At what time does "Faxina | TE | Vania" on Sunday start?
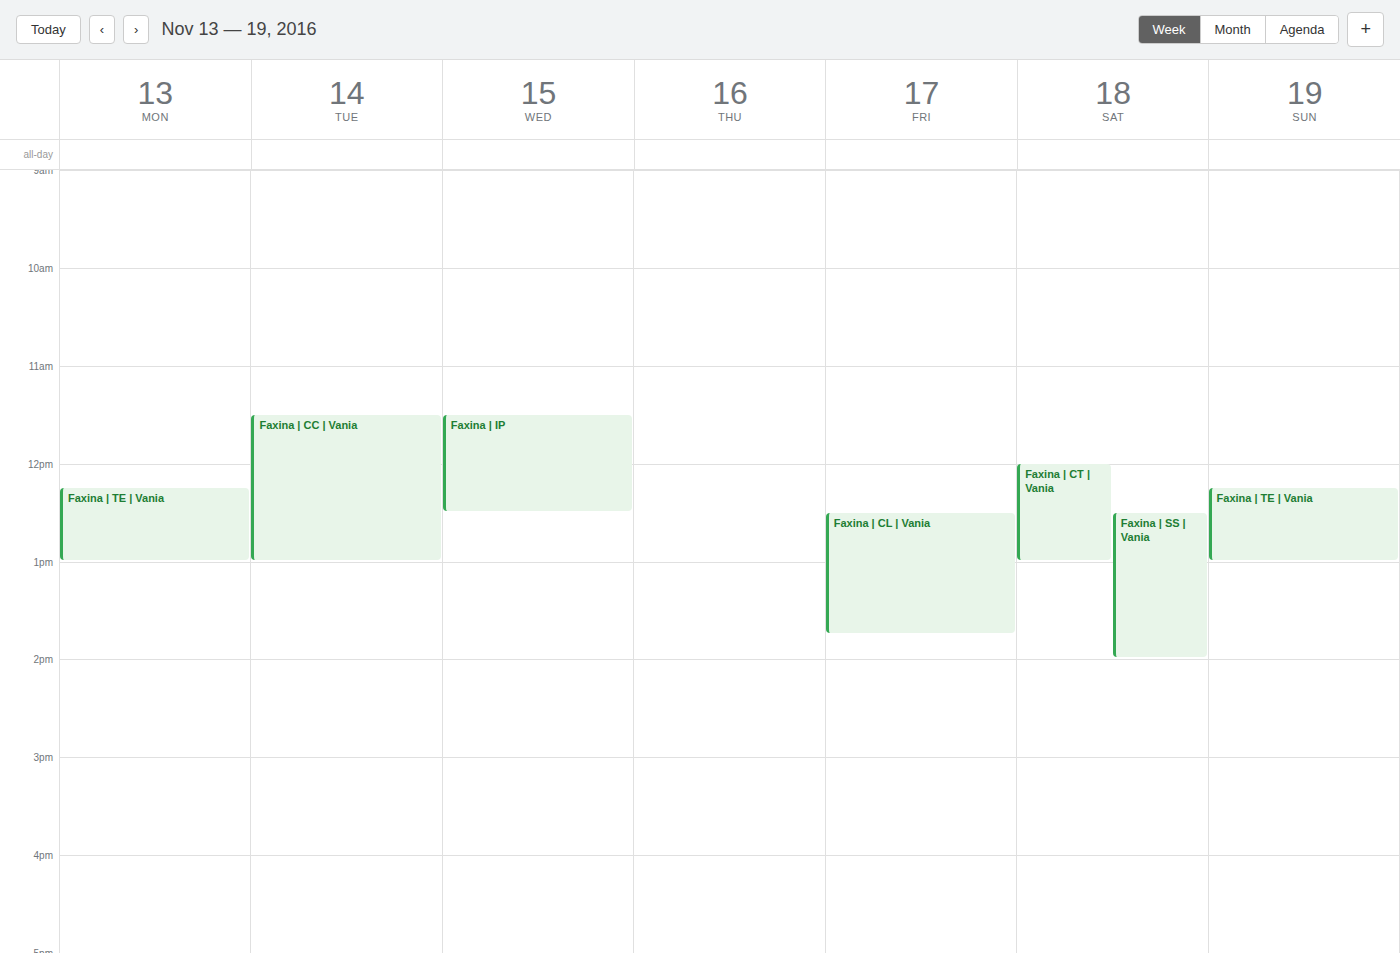
12:15 PM